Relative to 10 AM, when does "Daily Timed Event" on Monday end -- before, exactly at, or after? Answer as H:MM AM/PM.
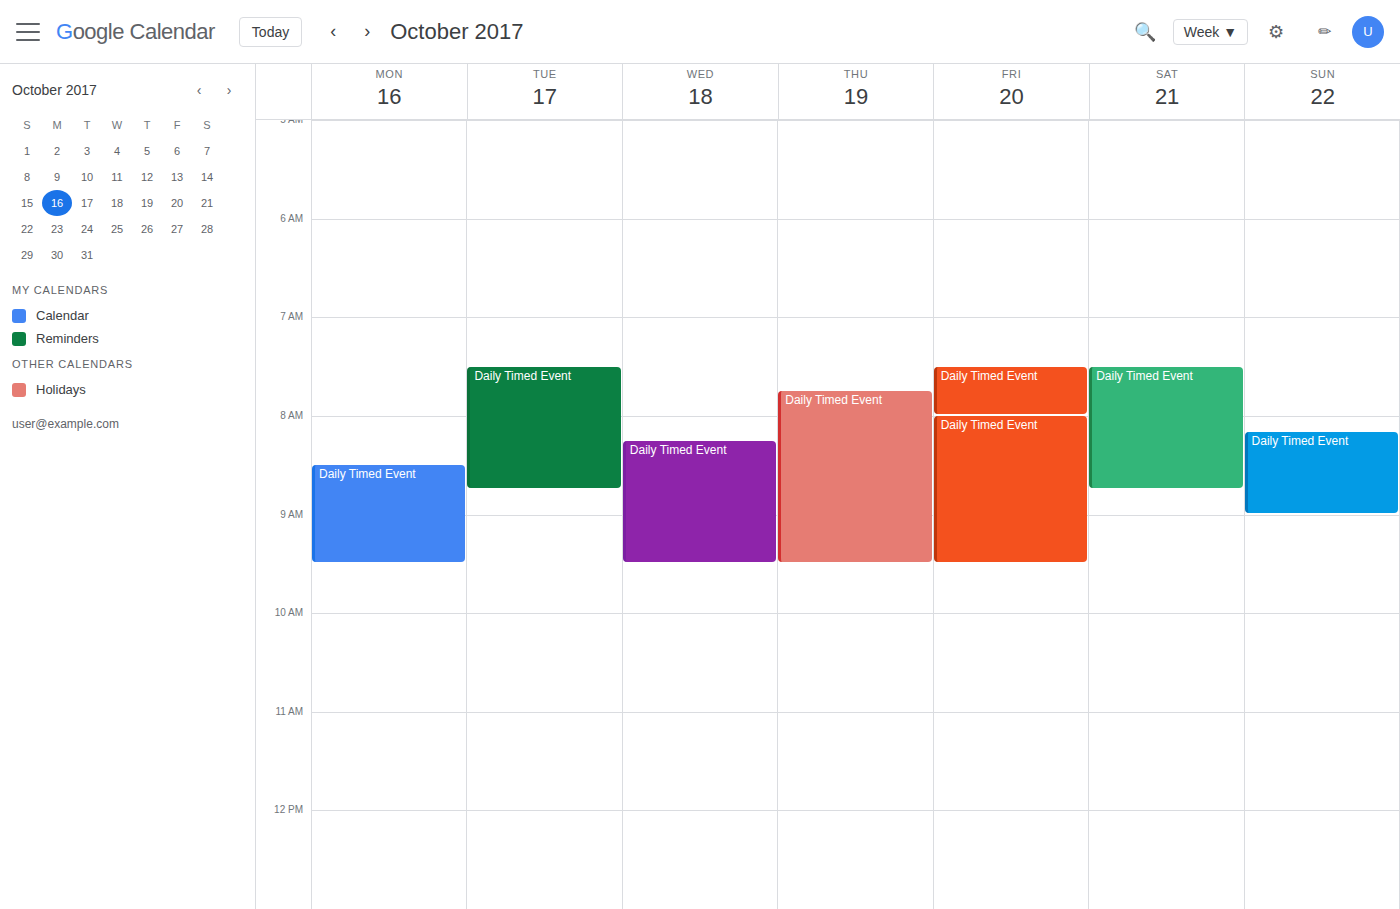
9:30 AM -- before 10 AM, 30 minutes above the 10 AM line.